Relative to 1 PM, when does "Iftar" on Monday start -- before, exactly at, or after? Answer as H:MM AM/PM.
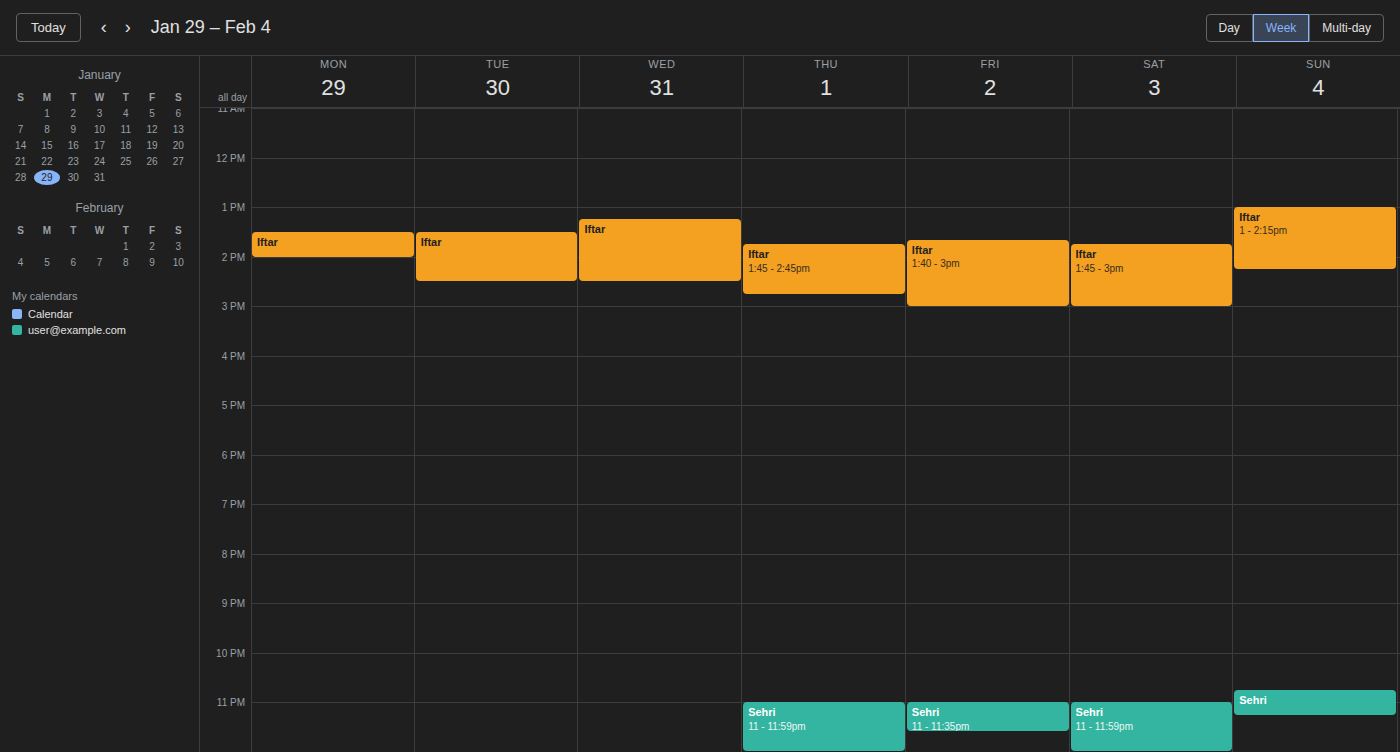
1:30 PM -- after 1 PM, 30 minutes below the 1 PM line.